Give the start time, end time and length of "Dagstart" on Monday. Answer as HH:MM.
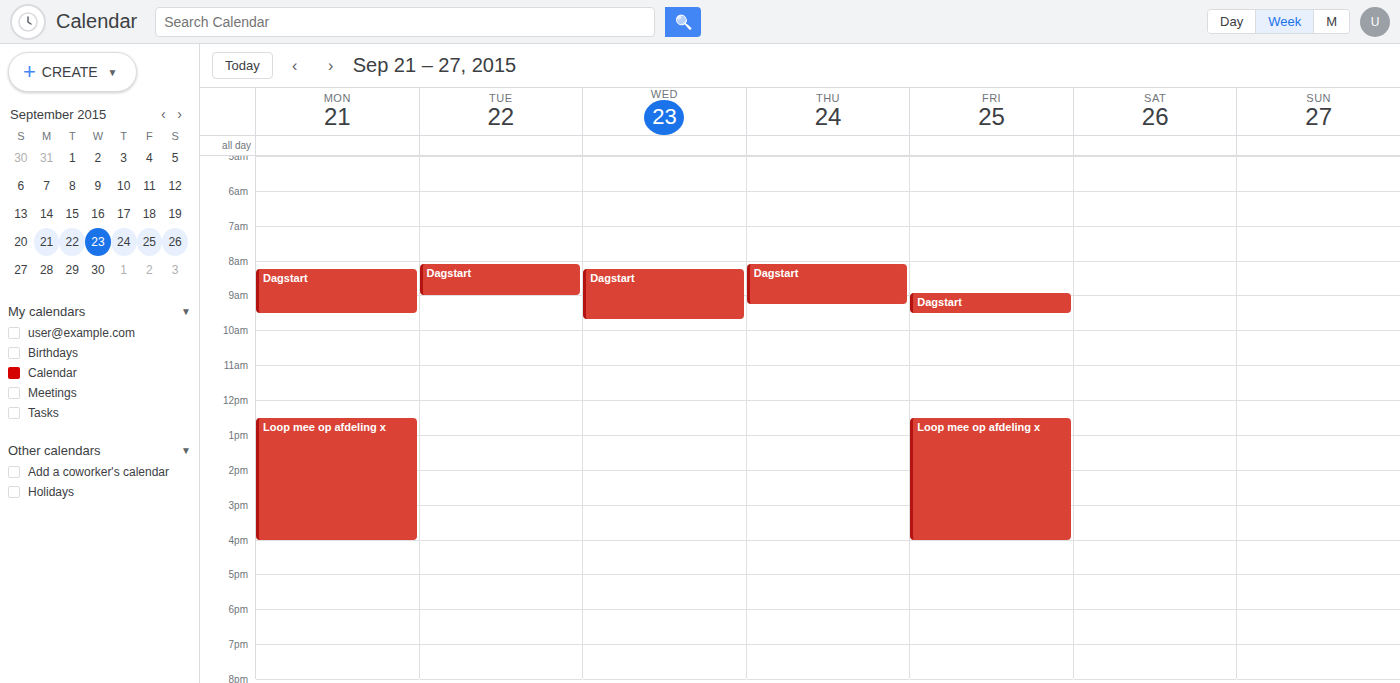
08:15 to 09:30, 1 hour 15 minutes